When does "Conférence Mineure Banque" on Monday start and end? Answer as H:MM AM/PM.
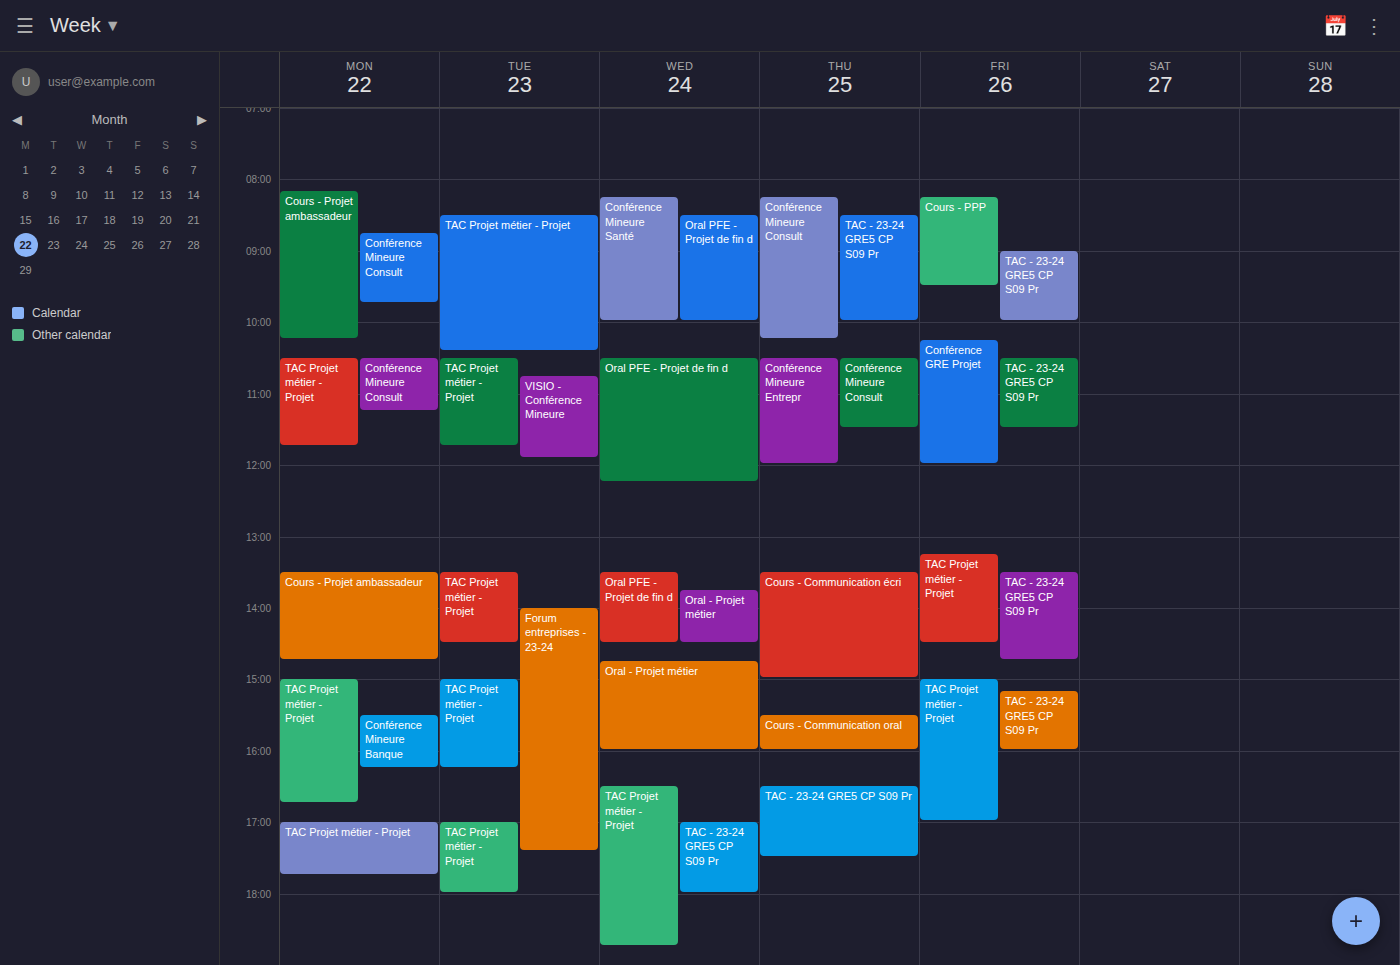
3:30 PM to 4:15 PM